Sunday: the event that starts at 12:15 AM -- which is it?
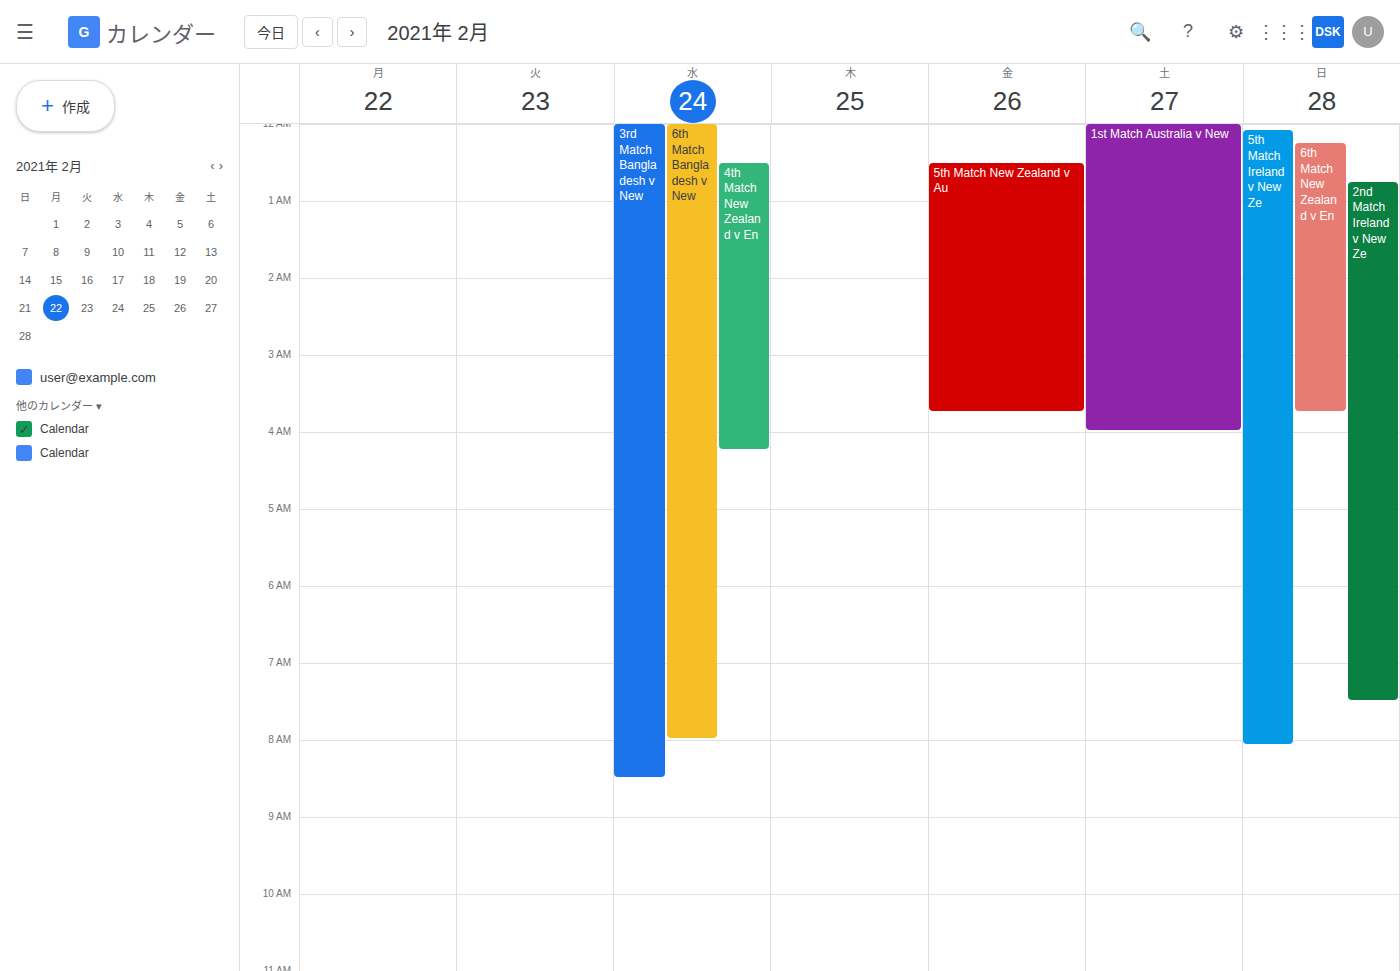
"6th Match New Zealand v En"